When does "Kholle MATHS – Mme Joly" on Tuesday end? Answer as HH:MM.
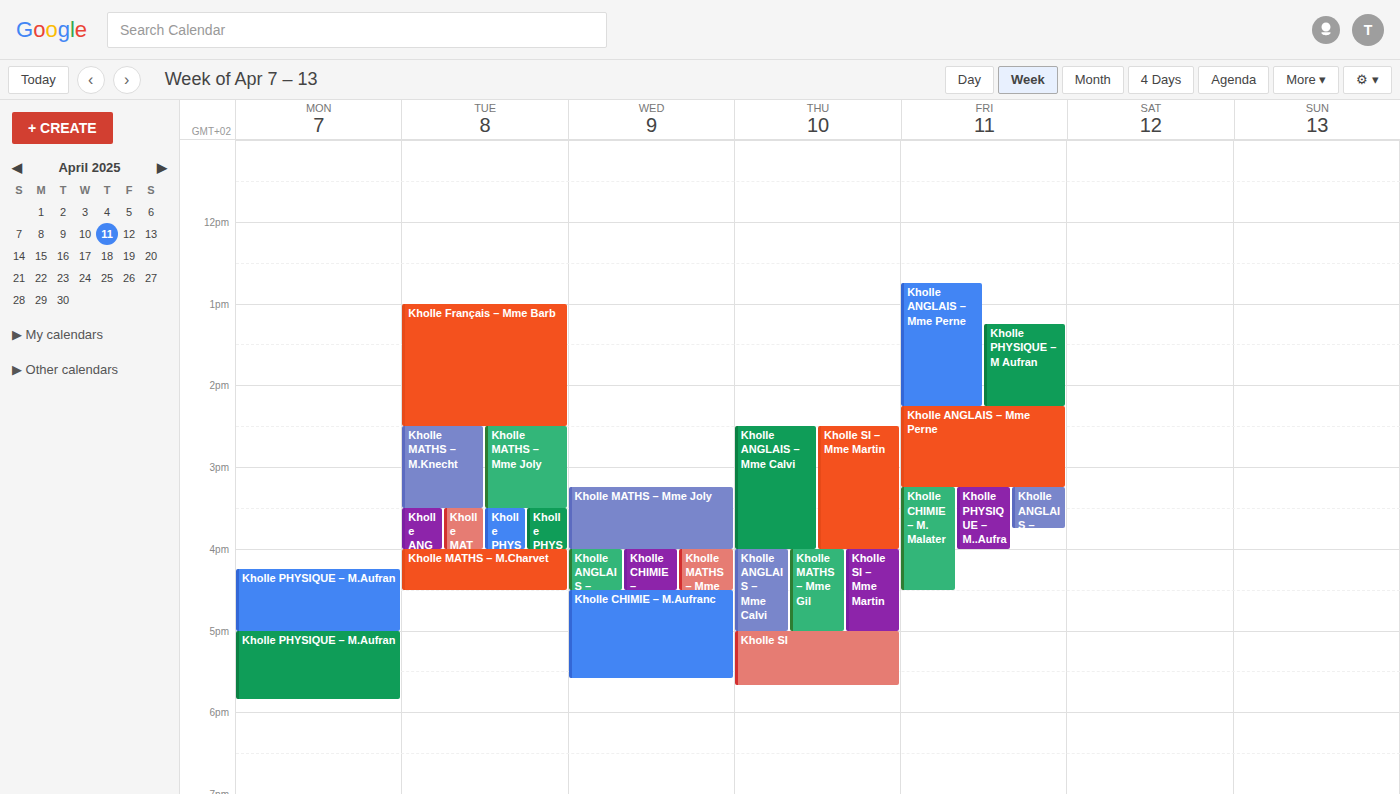
15:30